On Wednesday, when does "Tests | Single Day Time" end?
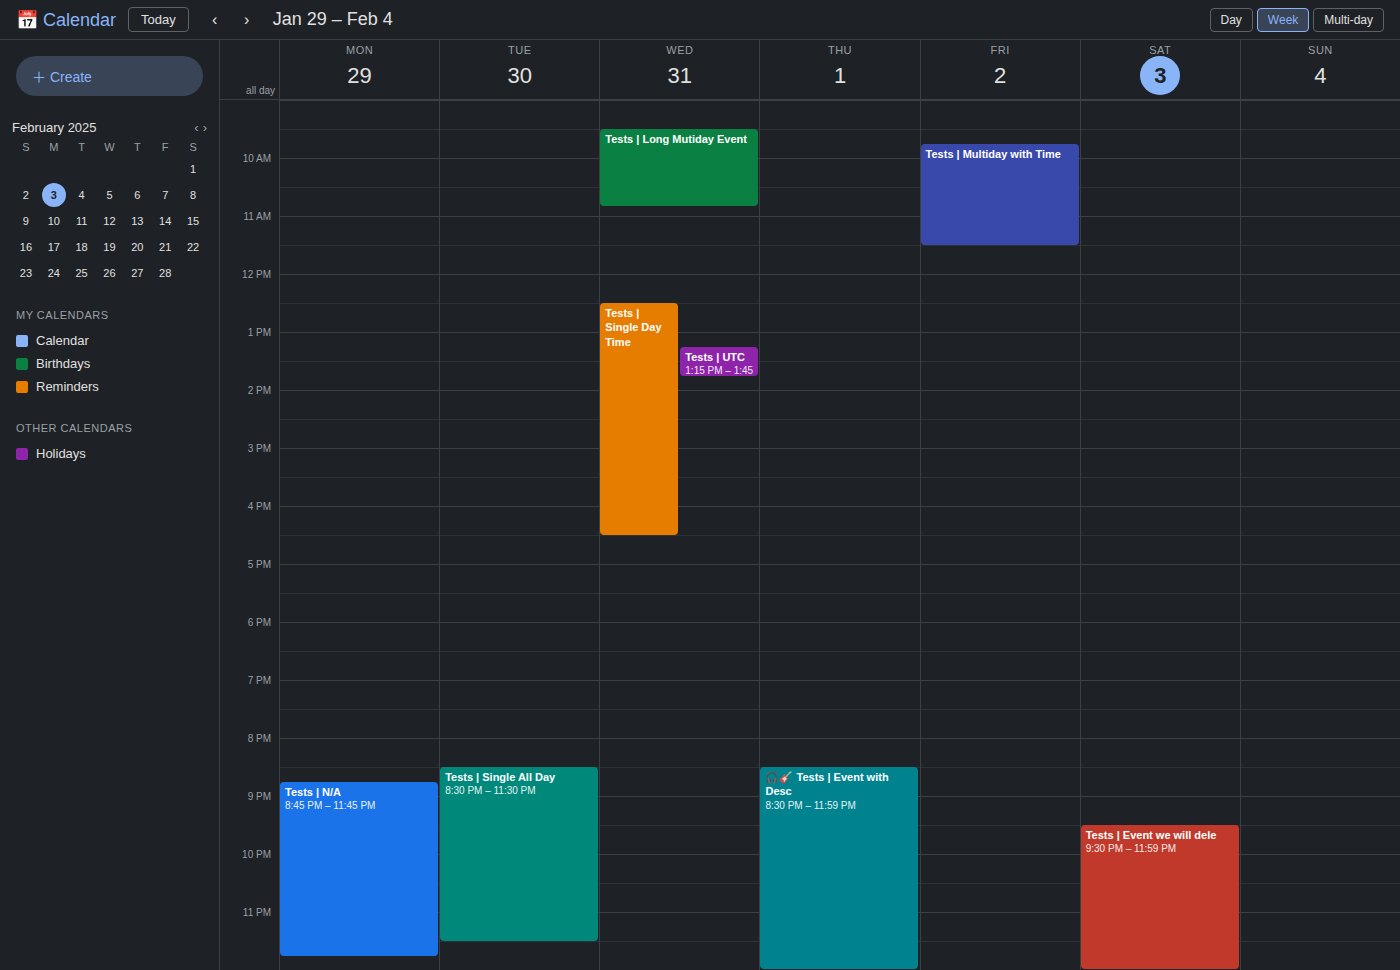
4:30 PM